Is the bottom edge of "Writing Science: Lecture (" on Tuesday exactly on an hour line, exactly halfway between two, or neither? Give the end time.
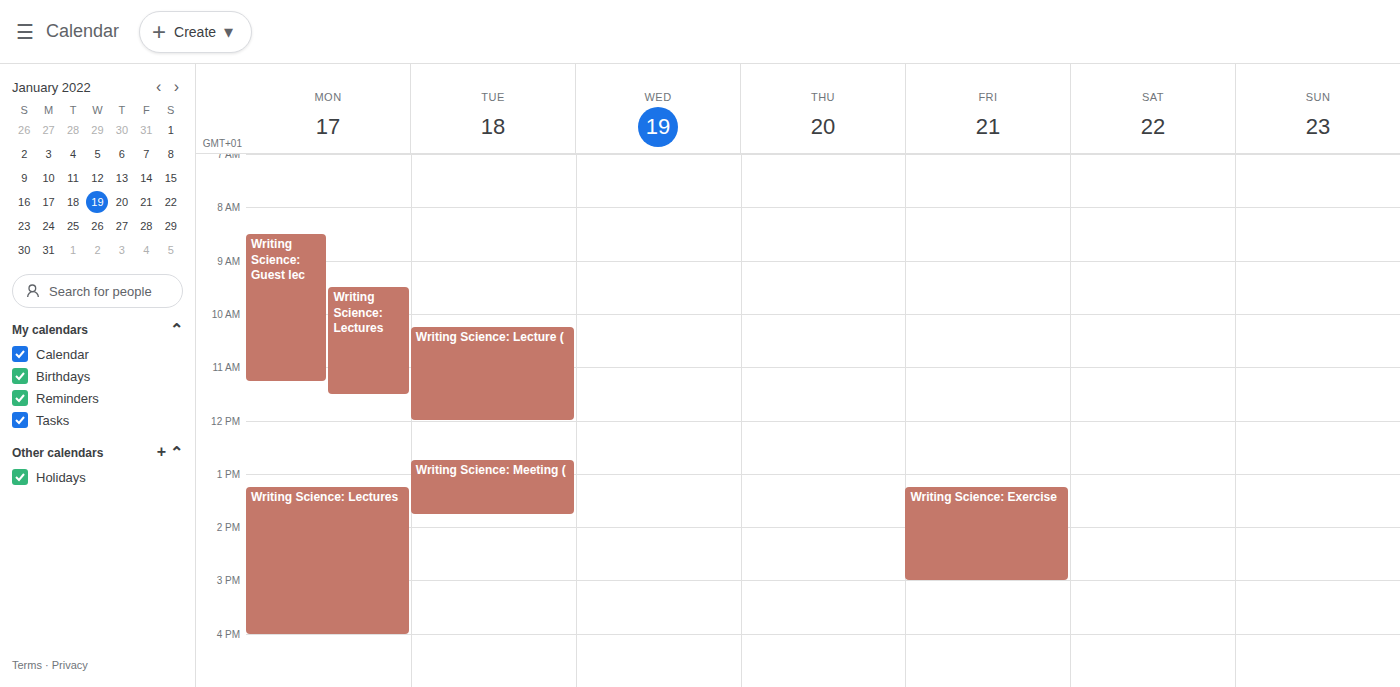
12:00 PM -- exactly on the 12 PM line.